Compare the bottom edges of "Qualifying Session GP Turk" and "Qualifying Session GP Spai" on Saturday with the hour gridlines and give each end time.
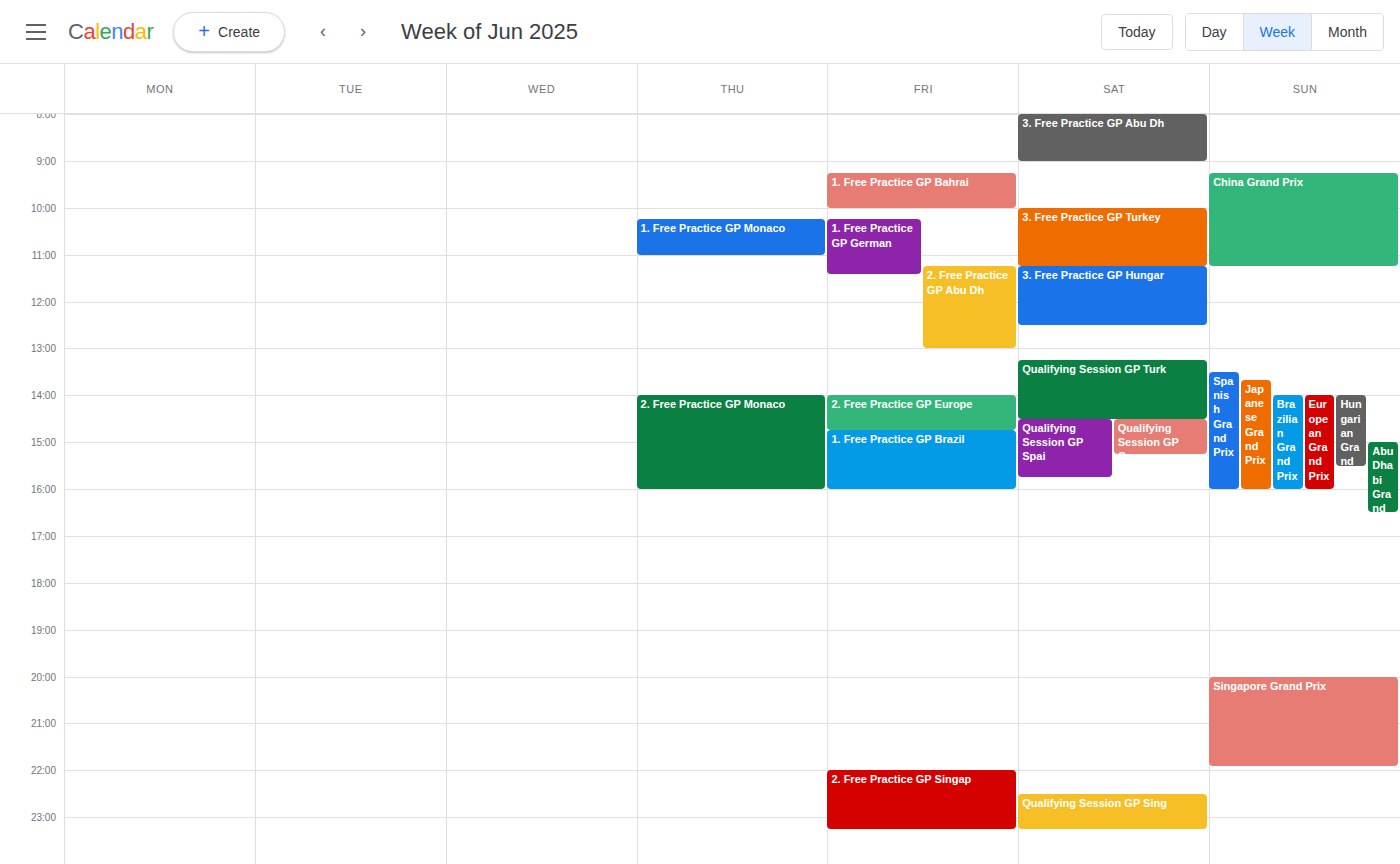
"Qualifying Session GP Turk": 2:30 PM, halfway between the 2 PM and 3 PM lines. "Qualifying Session GP Spai": 3:45 PM, neither: three quarters of the way from the 3 PM line to the 4 PM line.